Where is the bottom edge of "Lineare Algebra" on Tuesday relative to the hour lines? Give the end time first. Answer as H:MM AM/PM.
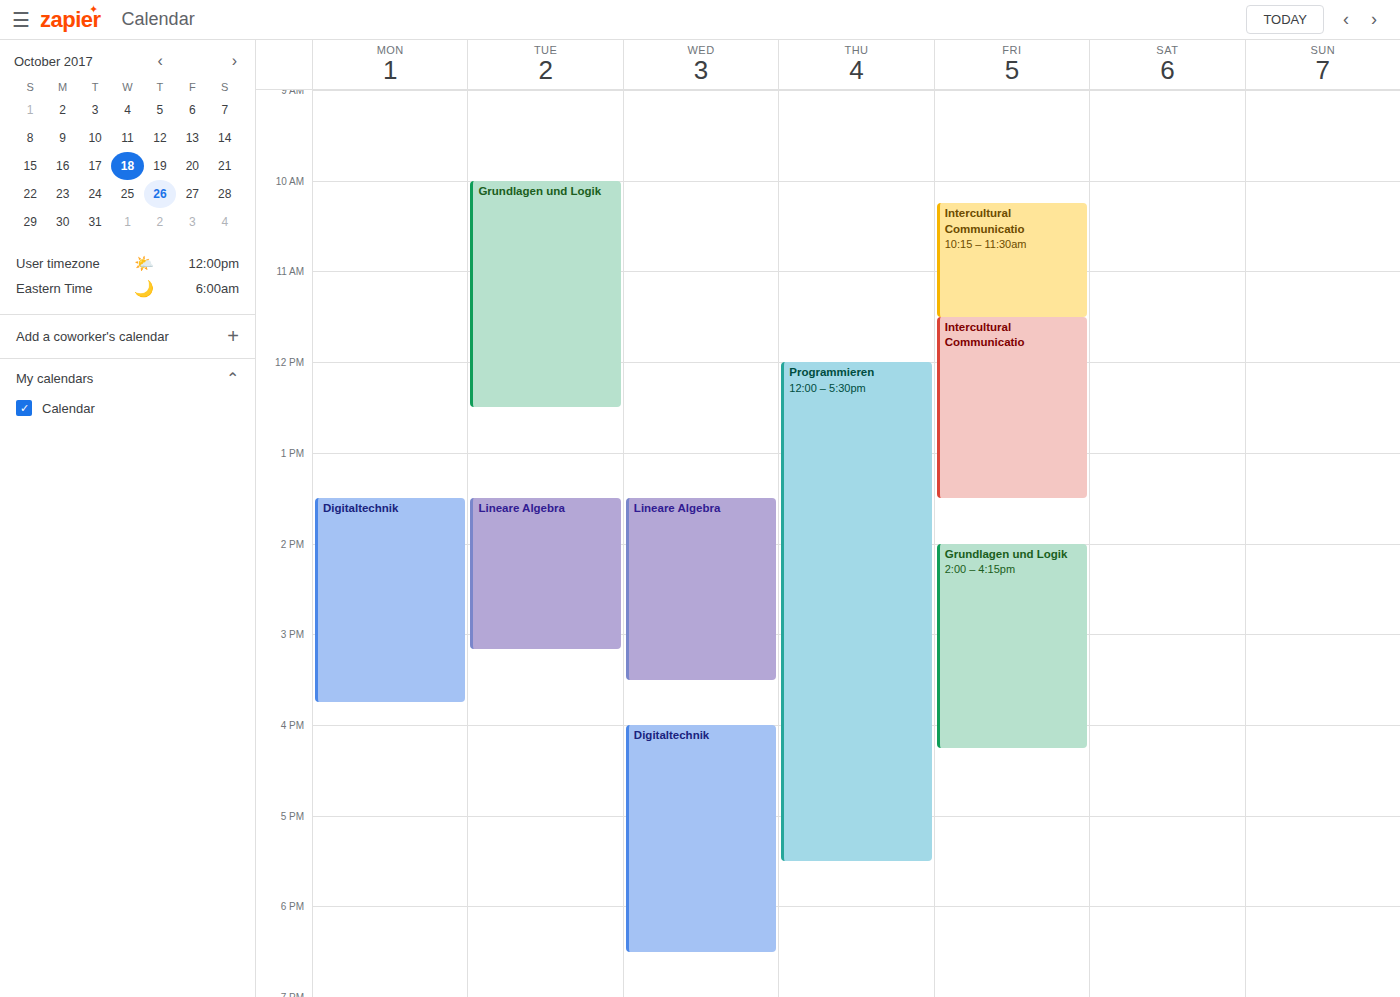
3:10 PM -- neither: 10 minutes below the 3 PM line and 50 minutes above the 4 PM line.